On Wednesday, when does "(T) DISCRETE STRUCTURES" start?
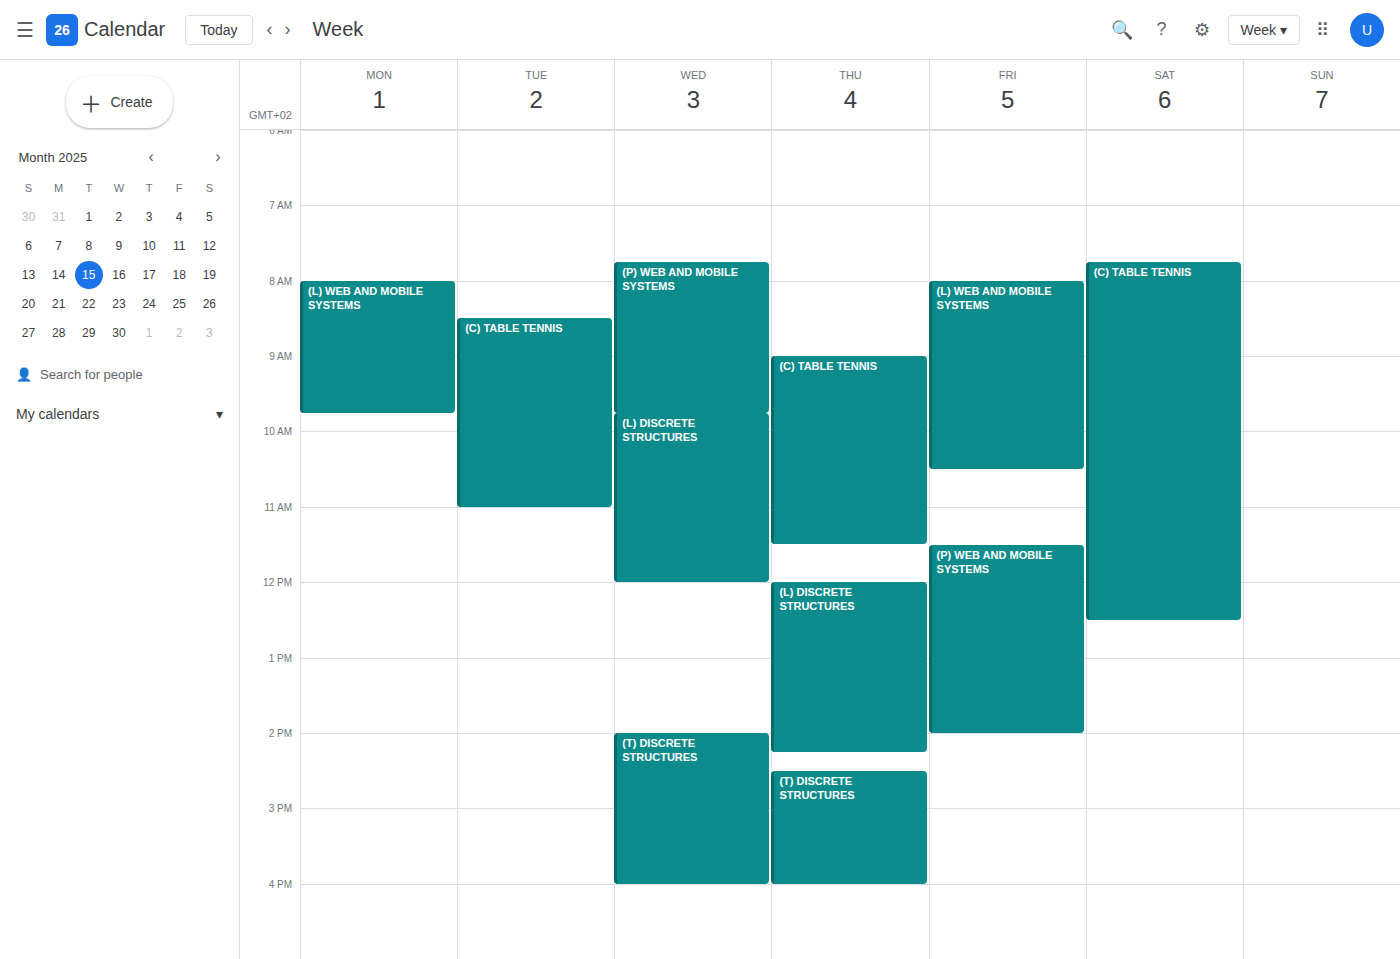
2:00 PM